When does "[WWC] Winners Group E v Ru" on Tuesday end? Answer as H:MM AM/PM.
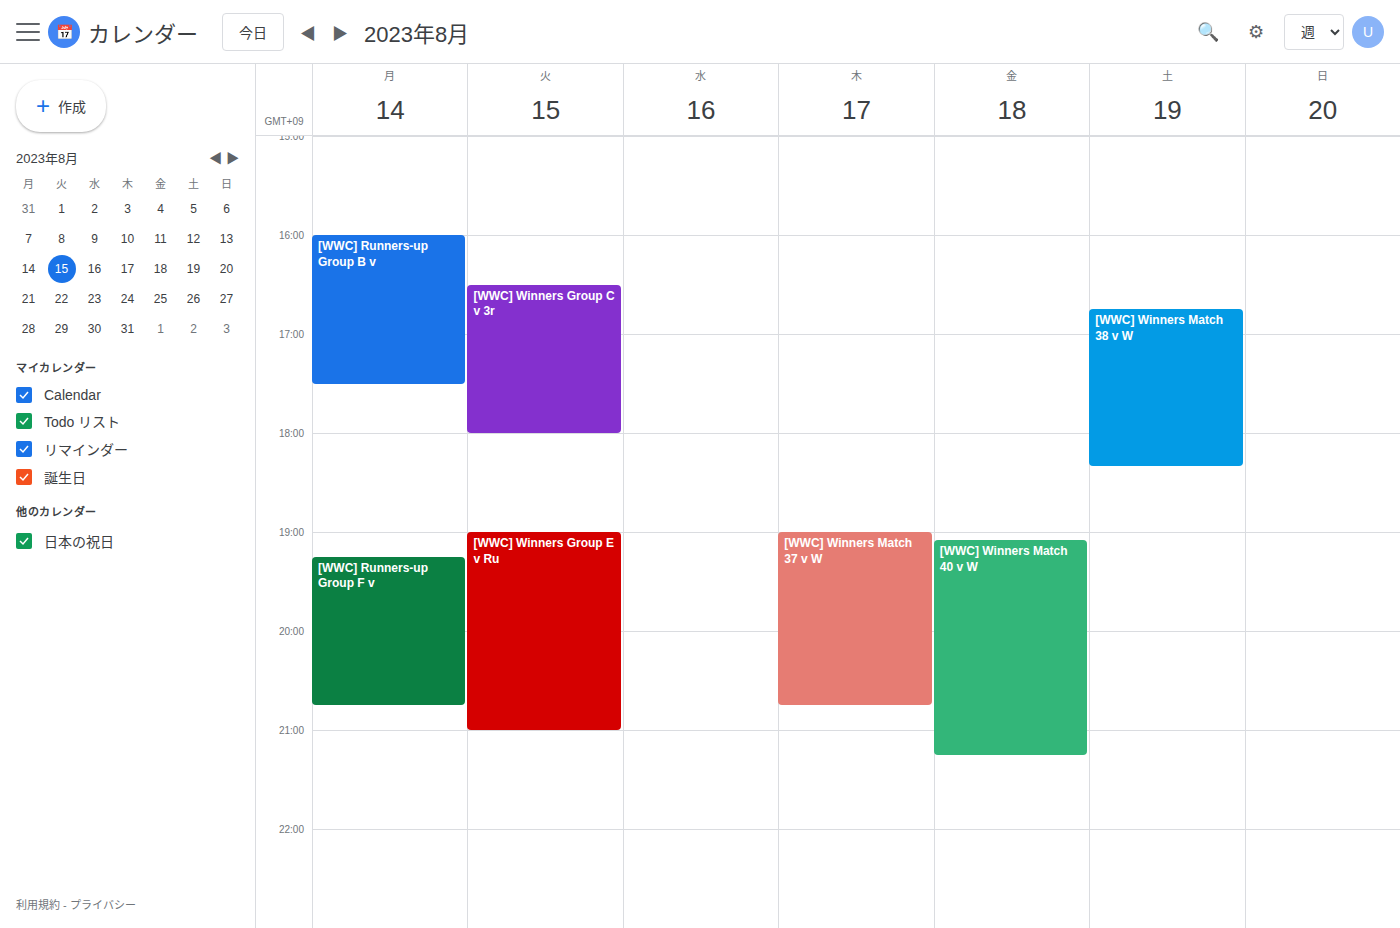
9:00 PM